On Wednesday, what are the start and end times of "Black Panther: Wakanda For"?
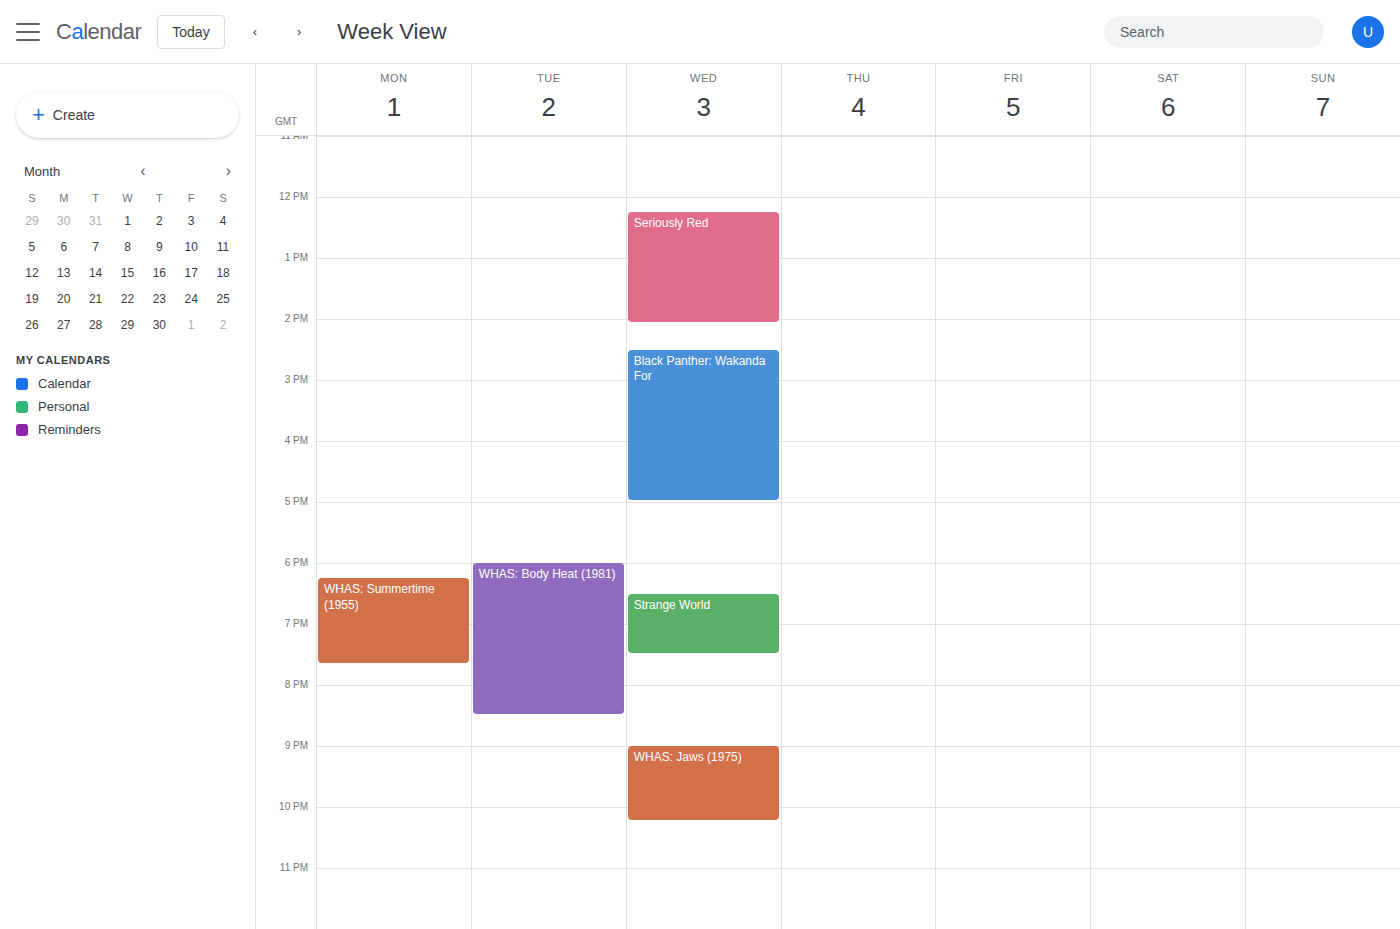
2:30 PM to 5:00 PM